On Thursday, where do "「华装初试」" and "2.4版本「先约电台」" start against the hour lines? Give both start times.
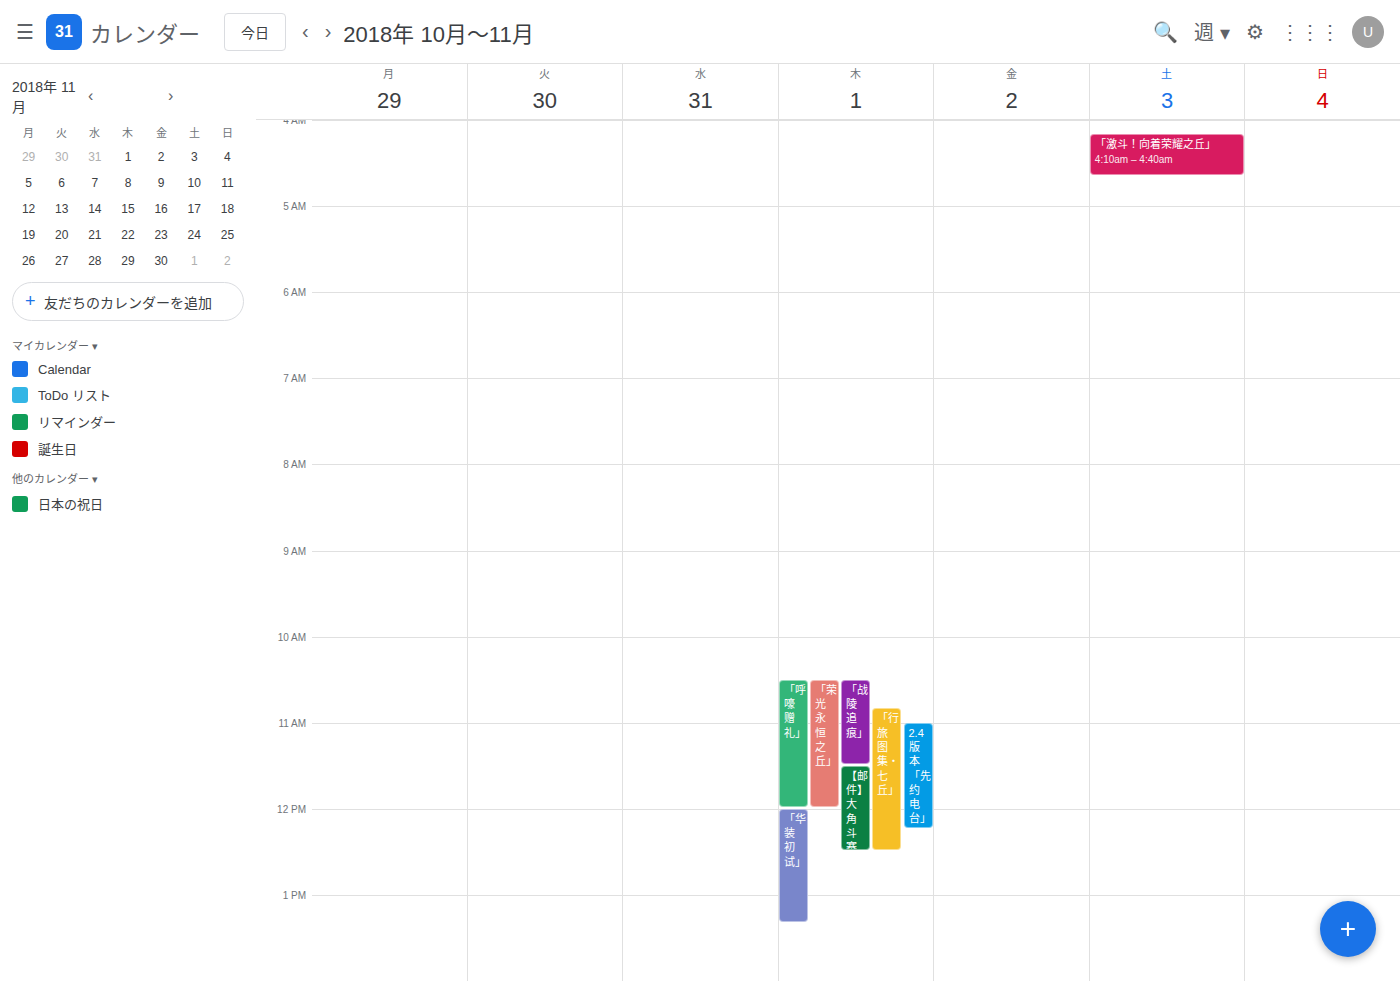
"「华装初试」": 12:00 PM, exactly on the 12 PM line. "2.4版本「先约电台」": 11:00 AM, exactly on the 11 AM line.